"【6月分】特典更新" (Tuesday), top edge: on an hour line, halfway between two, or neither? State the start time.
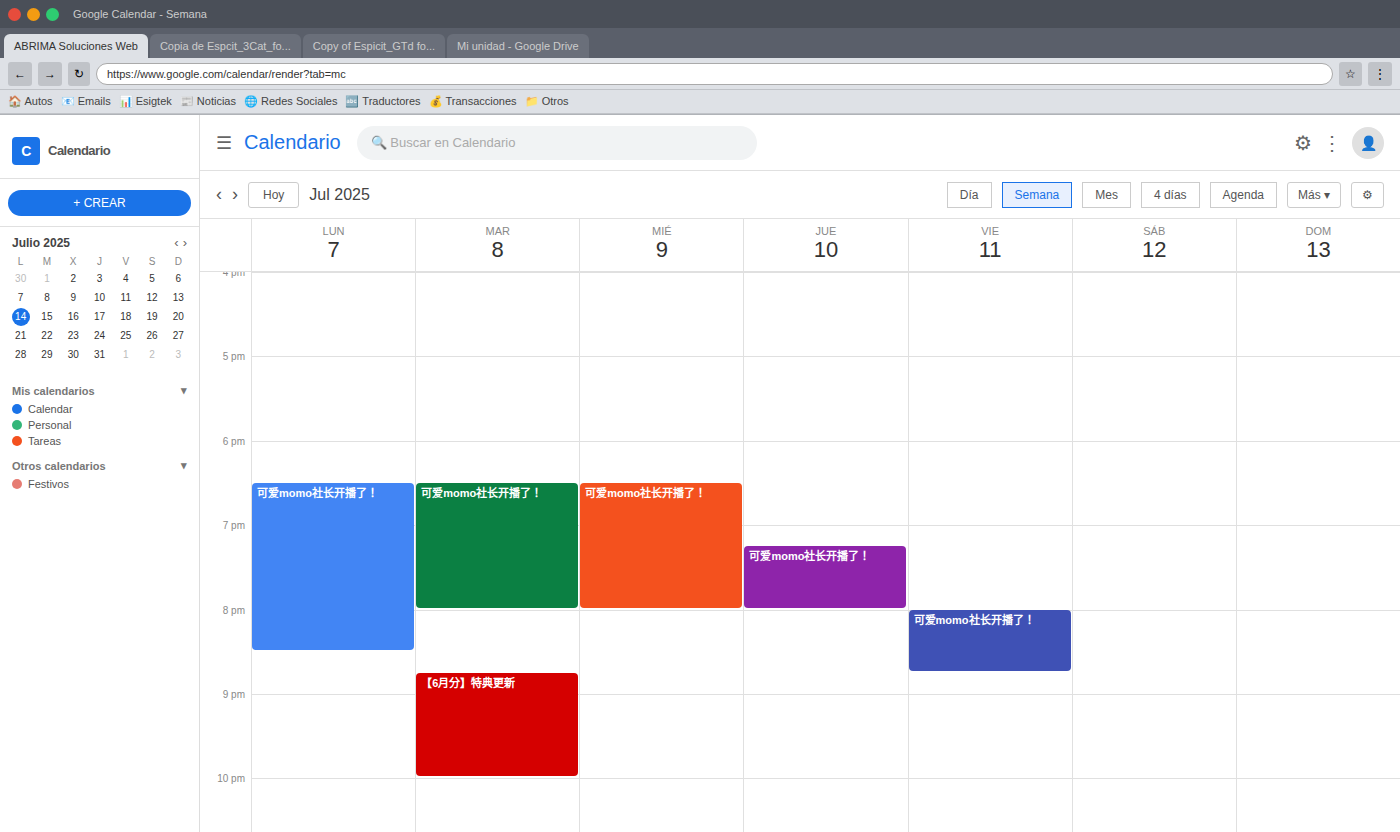
8:45 PM -- neither: three quarters of the way from the 8 PM line to the 9 PM line.